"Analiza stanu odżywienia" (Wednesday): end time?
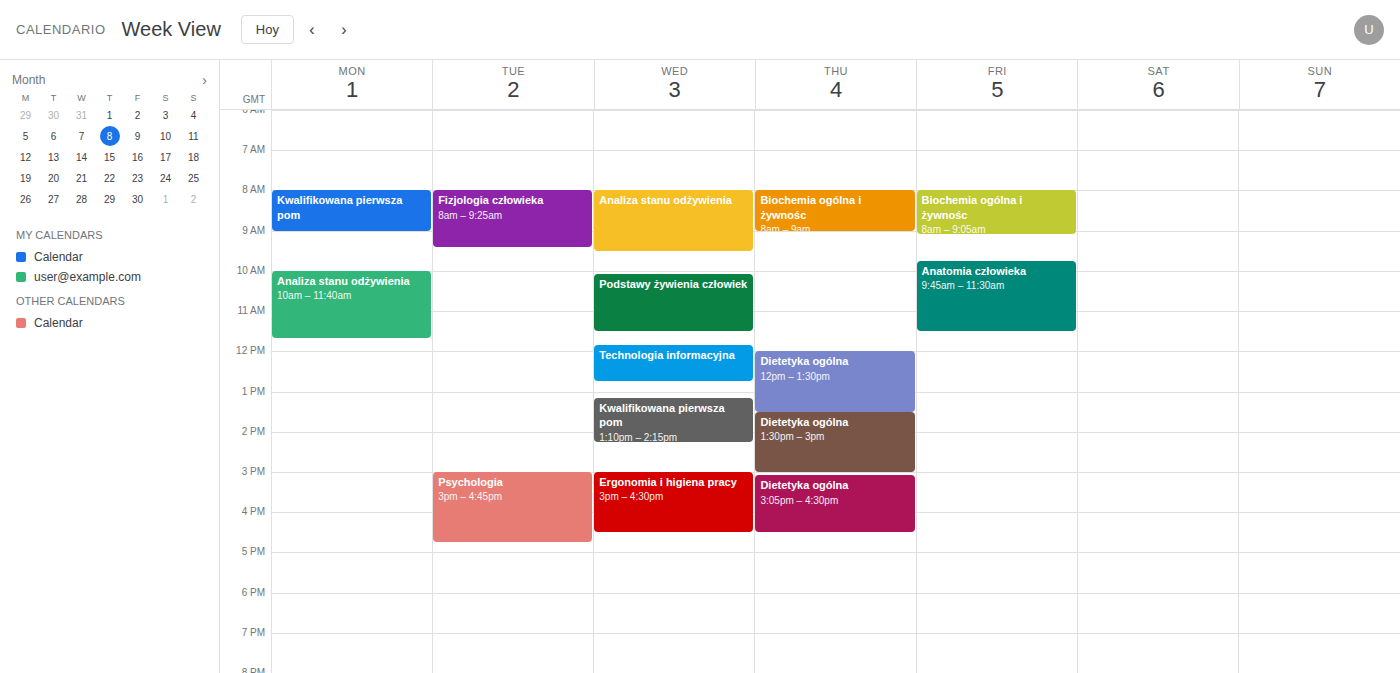
9:30 AM